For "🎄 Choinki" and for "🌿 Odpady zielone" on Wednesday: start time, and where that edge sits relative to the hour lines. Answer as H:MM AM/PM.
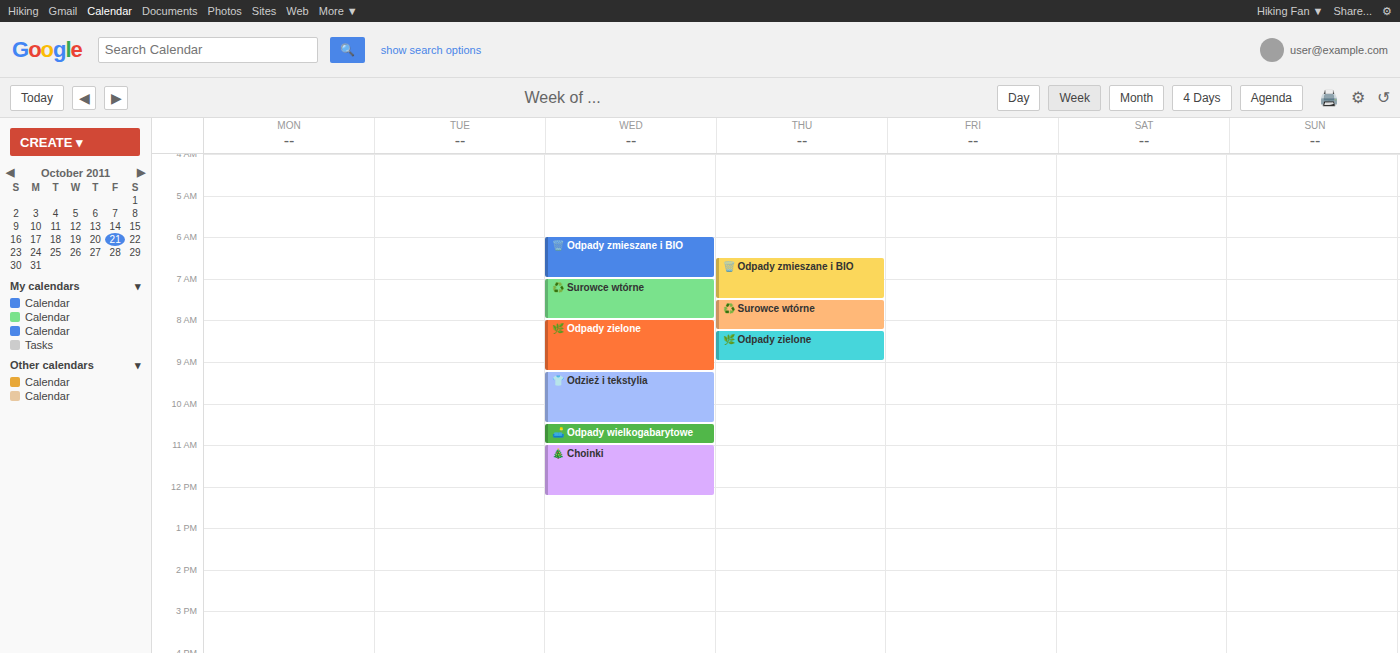
"🎄 Choinki": 11:00 AM, exactly on the 11 AM line. "🌿 Odpady zielone": 8:00 AM, exactly on the 8 AM line.